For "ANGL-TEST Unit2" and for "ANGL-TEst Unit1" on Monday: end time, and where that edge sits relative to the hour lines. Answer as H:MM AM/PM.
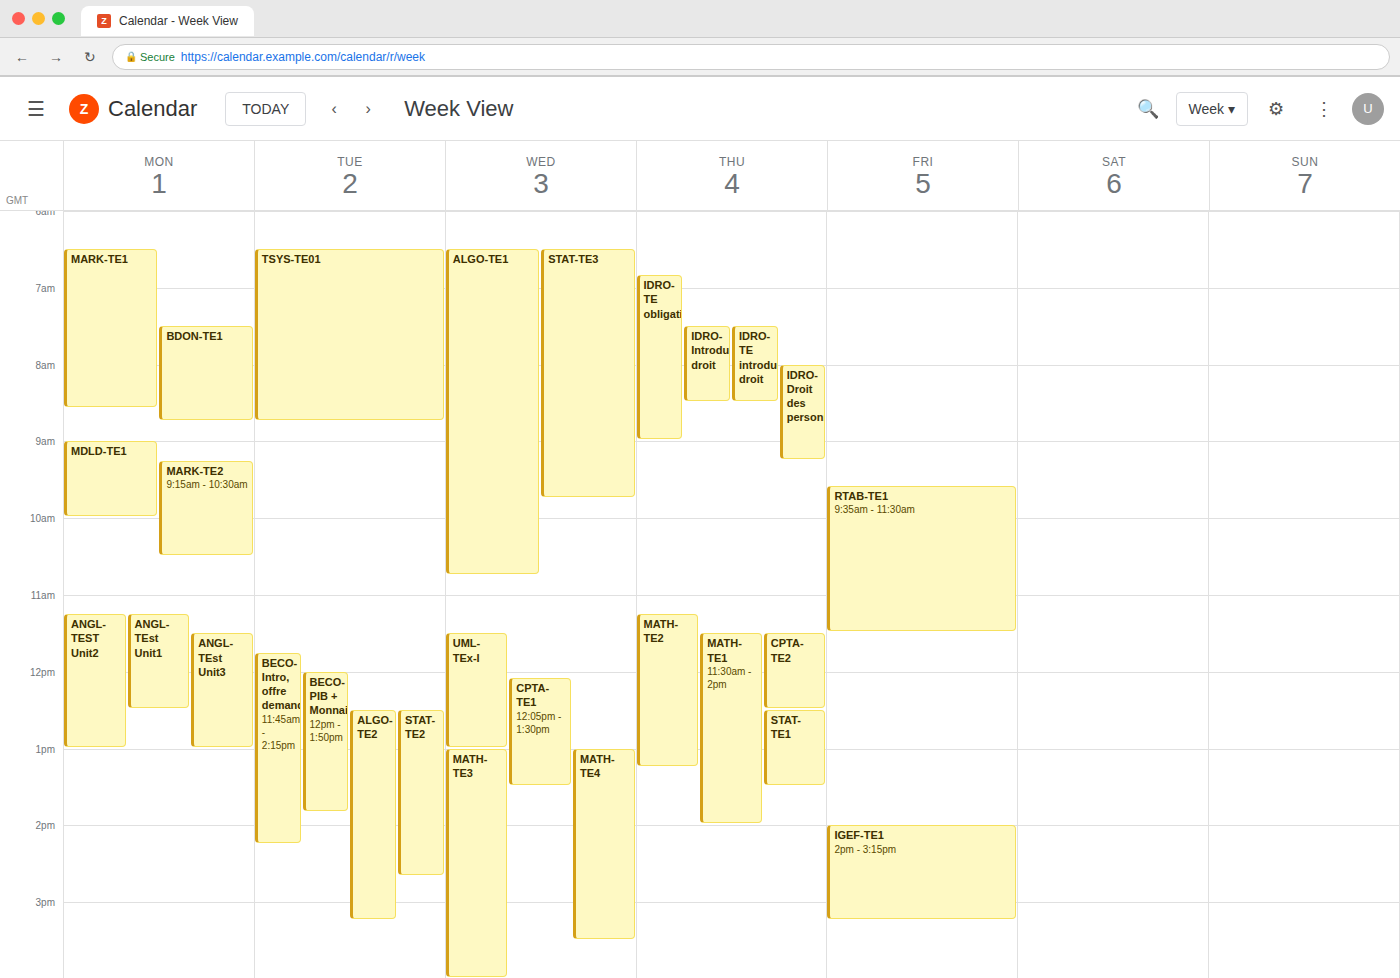
"ANGL-TEST Unit2": 1:00 PM, exactly on the 1 PM line. "ANGL-TEst Unit1": 12:30 PM, halfway between the 12 PM and 1 PM lines.